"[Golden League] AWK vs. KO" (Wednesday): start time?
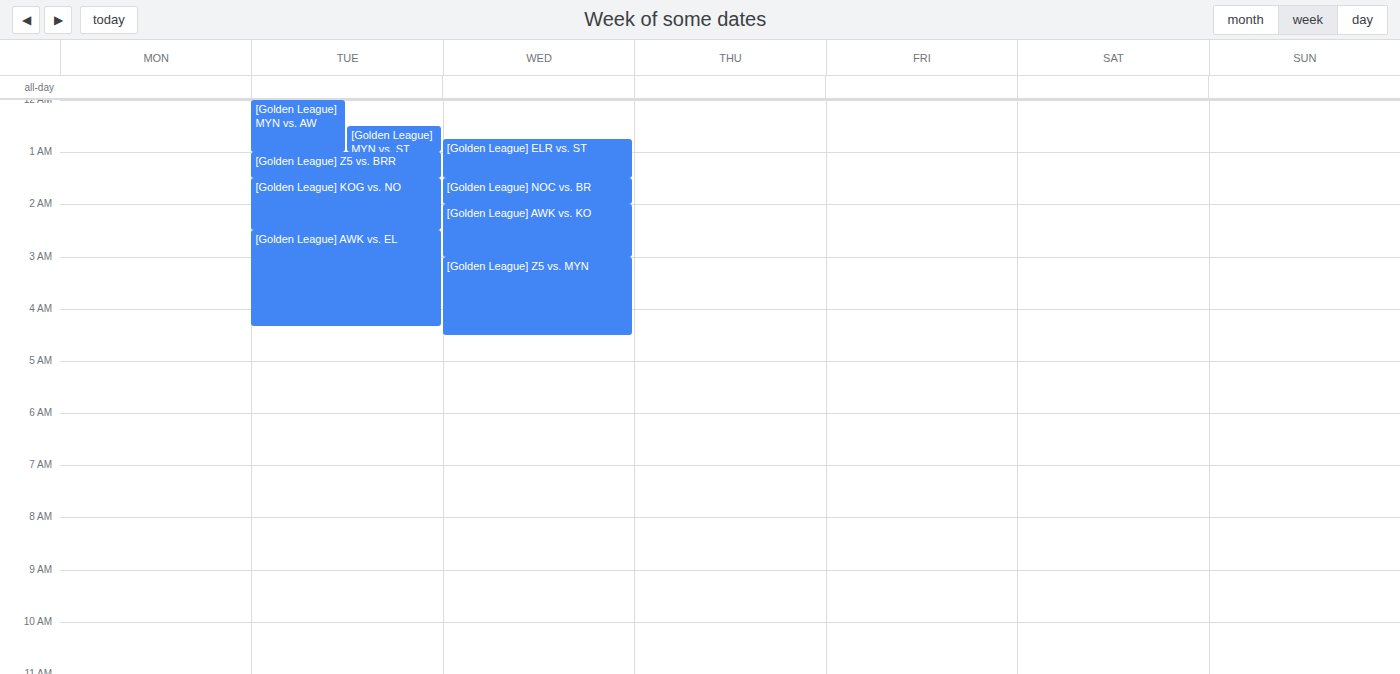
2:00 AM